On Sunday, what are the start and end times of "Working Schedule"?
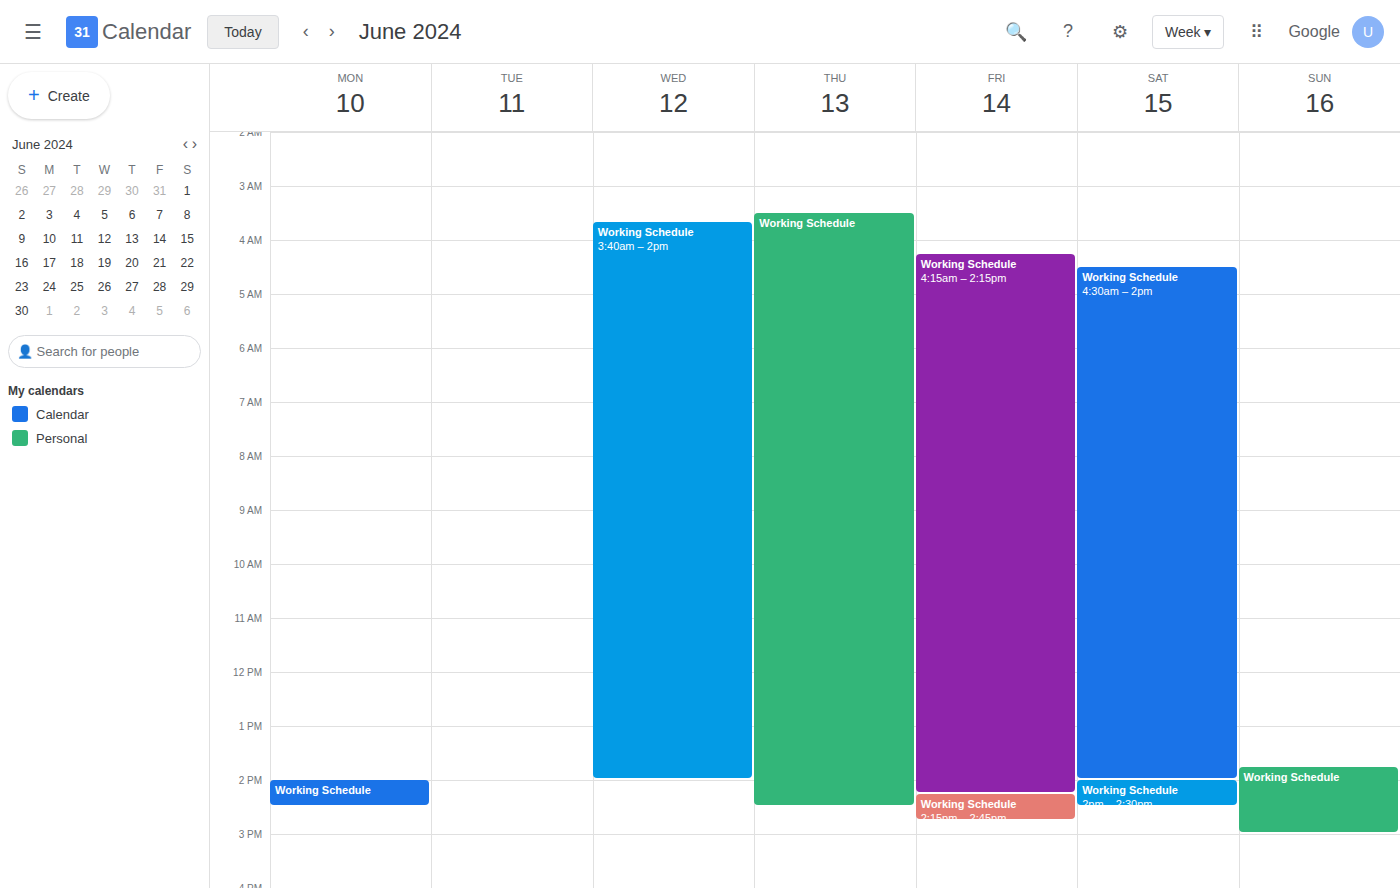
1:45 PM to 3:00 PM